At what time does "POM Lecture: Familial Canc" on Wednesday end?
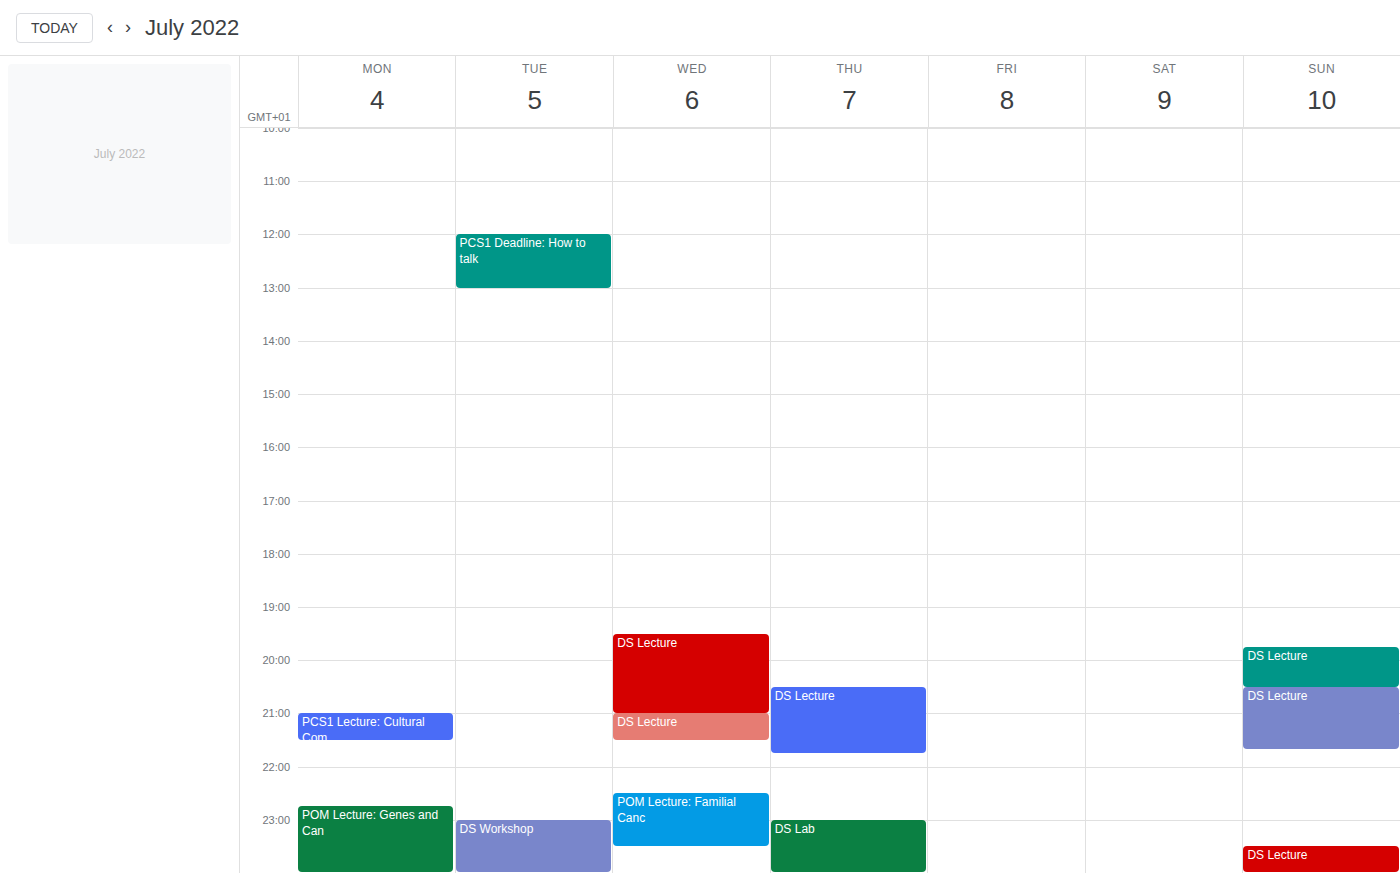
11:30 PM